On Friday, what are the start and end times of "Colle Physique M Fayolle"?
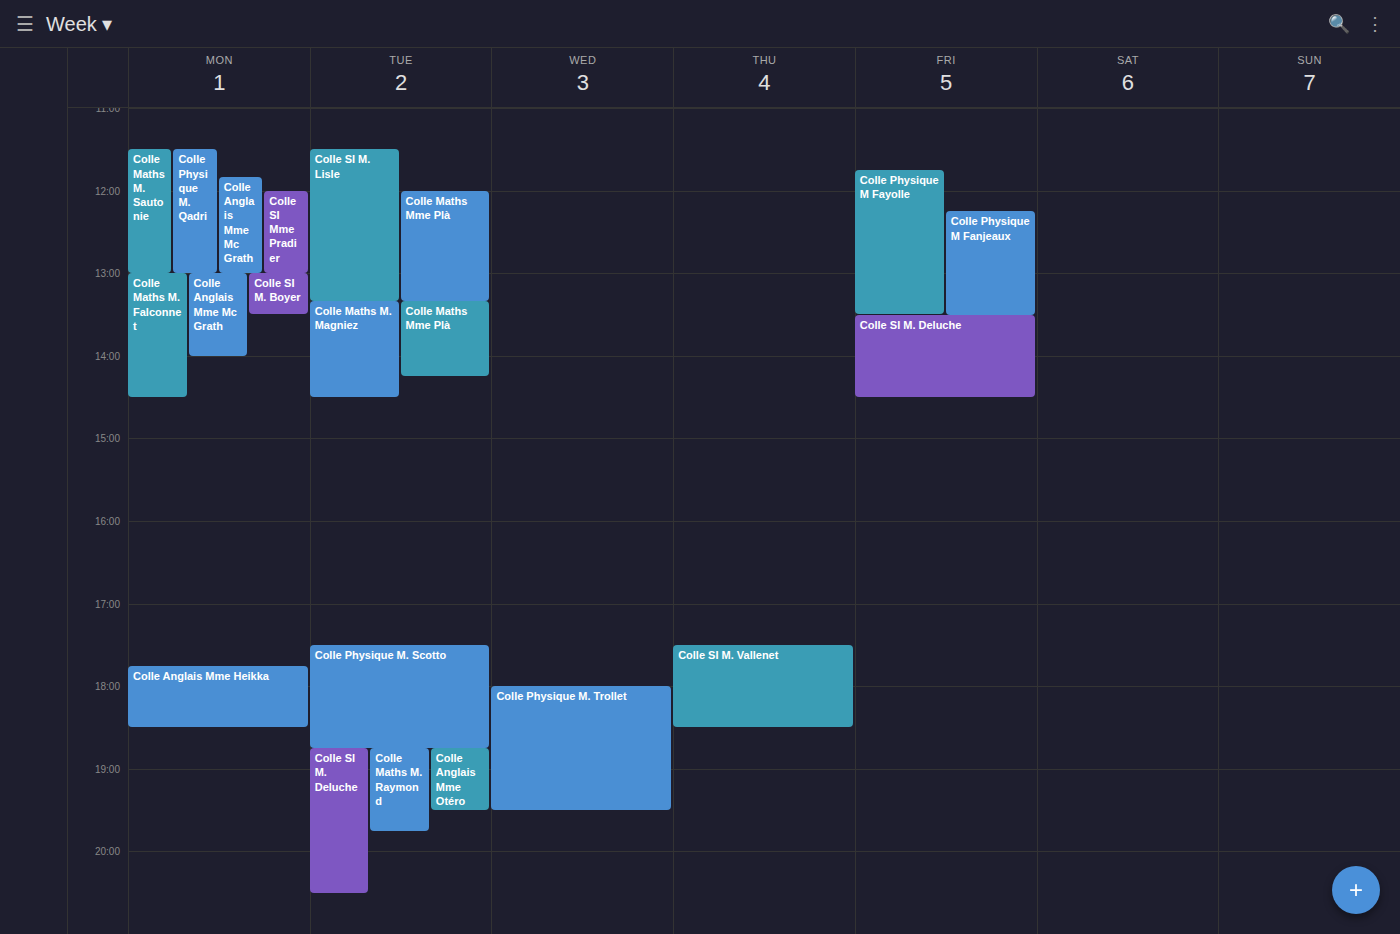
11:45 AM to 1:30 PM